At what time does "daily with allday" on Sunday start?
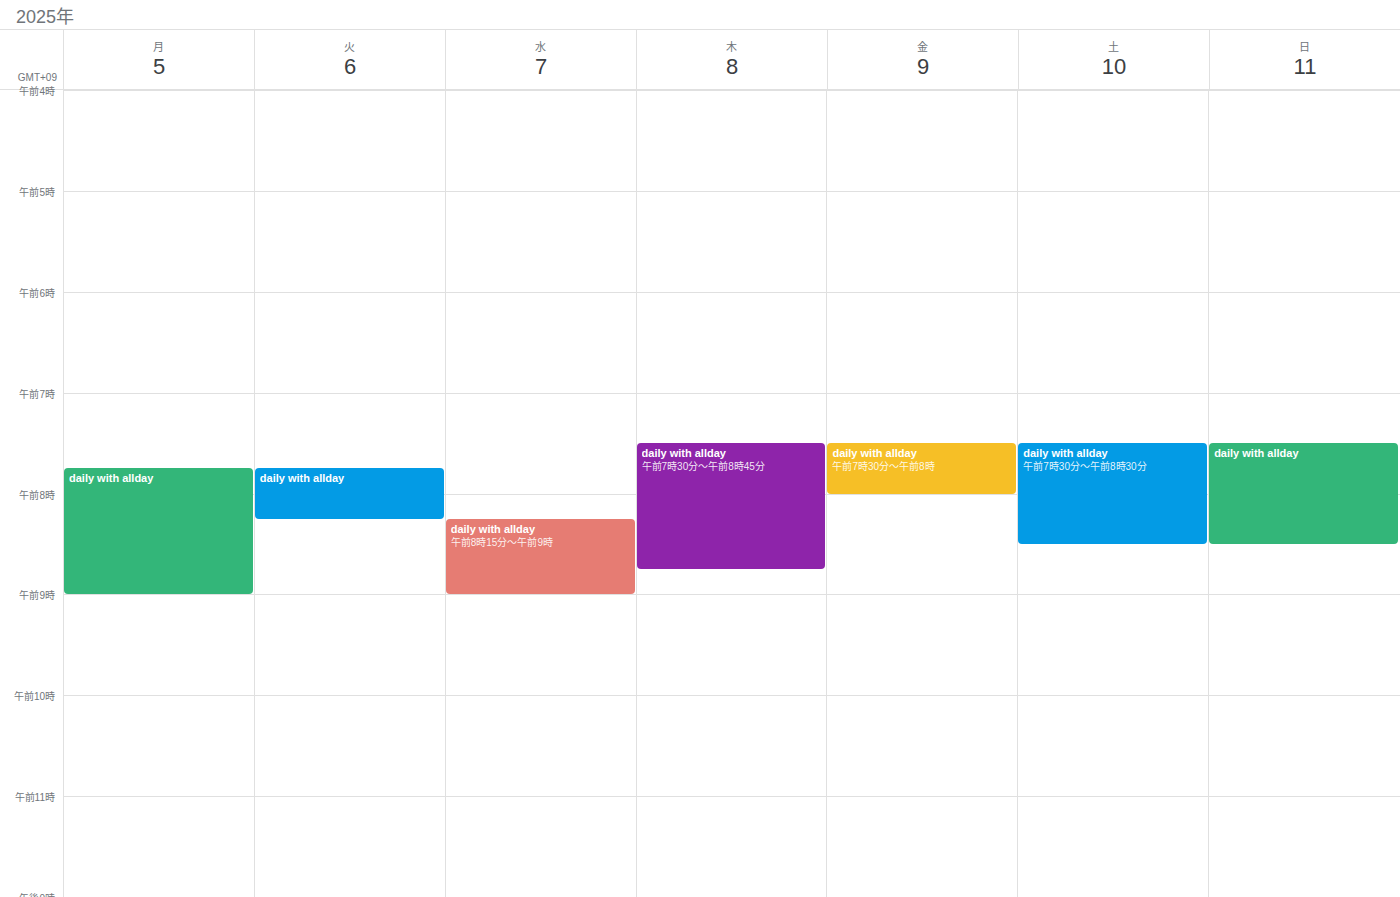
07:30